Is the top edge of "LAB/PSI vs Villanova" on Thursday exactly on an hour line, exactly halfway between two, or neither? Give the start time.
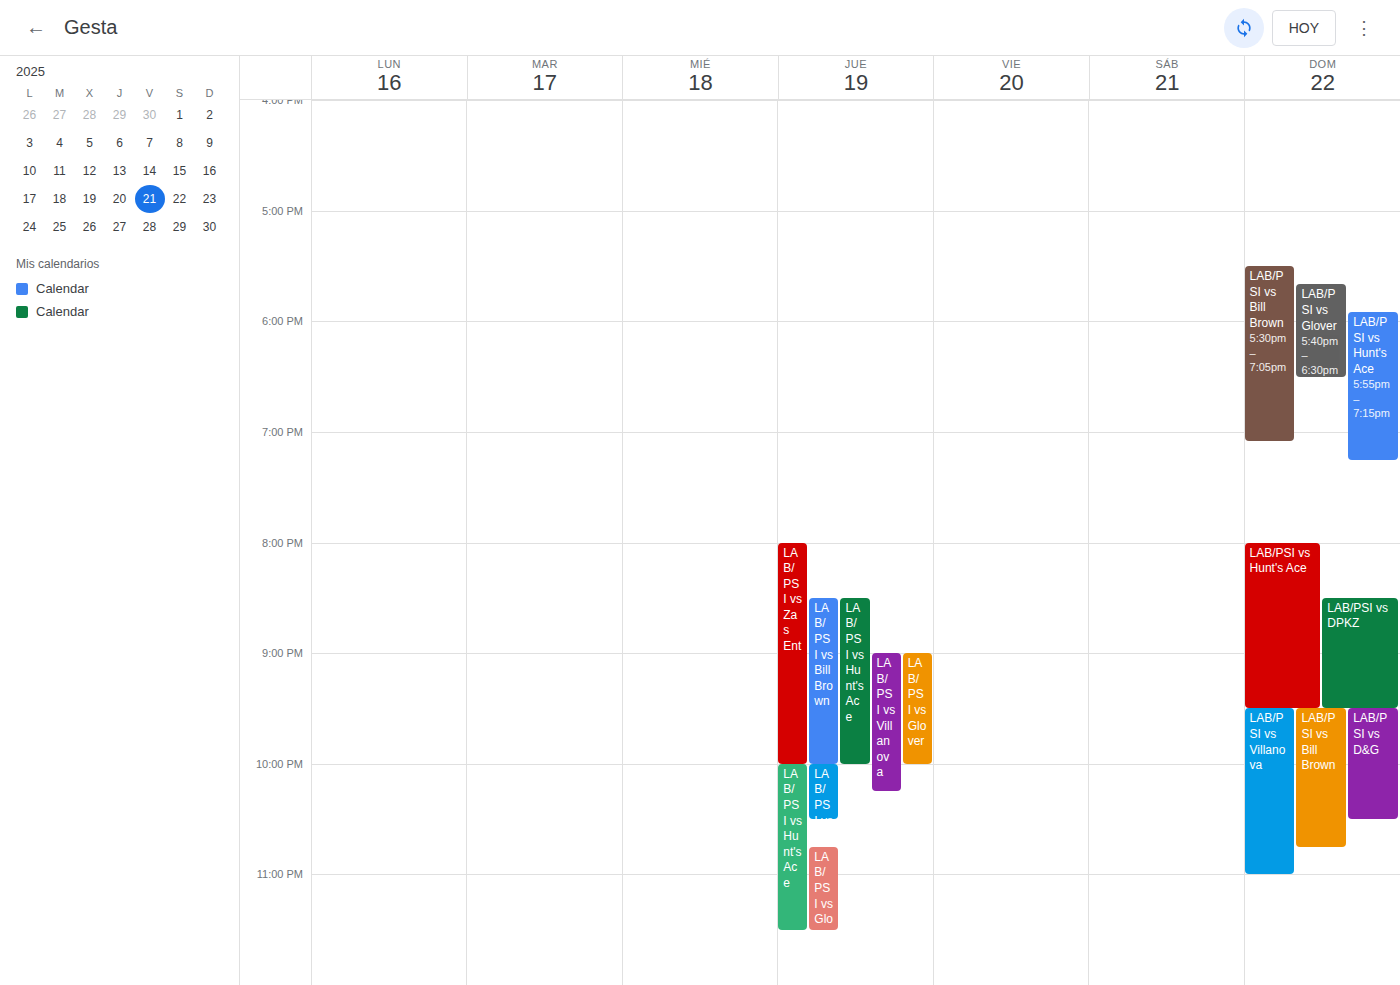
9:00 PM -- exactly on the 9 PM line.